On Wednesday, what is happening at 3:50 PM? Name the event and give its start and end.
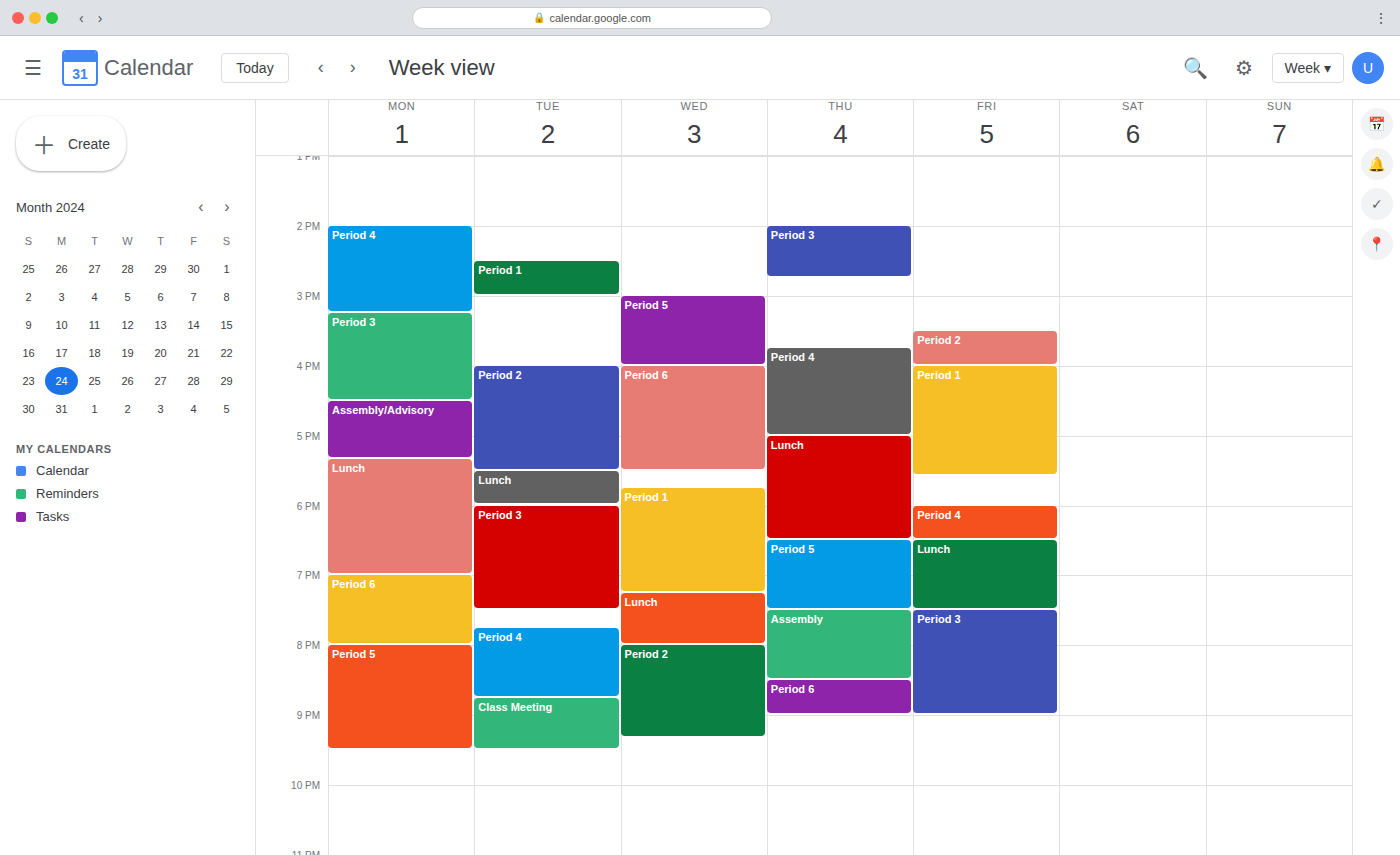
"Period 5", 3:00 PM to 4:00 PM